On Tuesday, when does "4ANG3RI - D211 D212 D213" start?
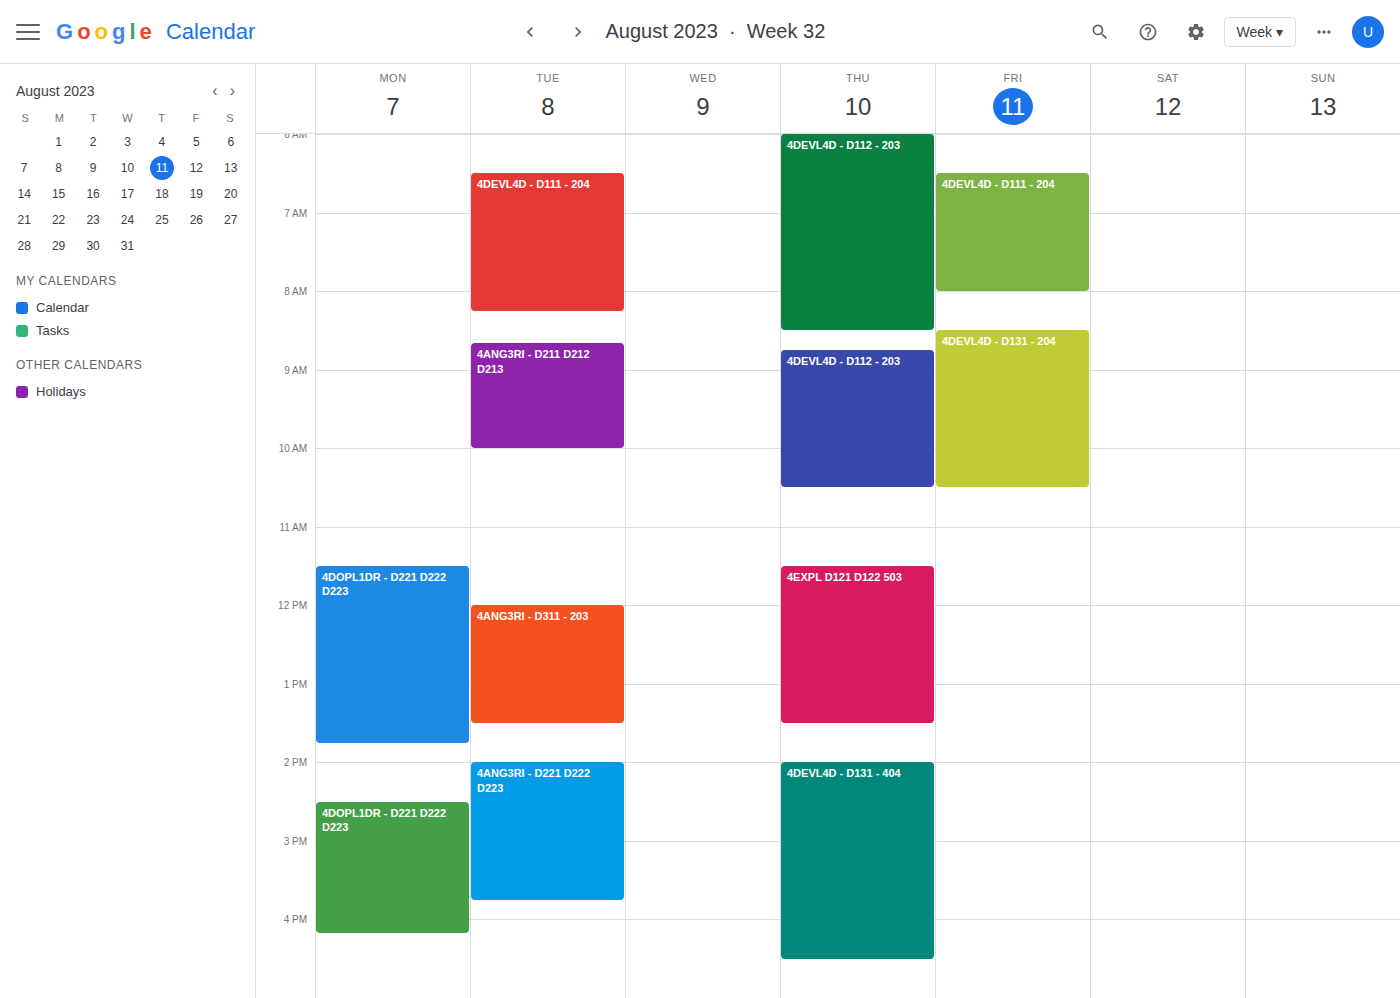
8:40 AM